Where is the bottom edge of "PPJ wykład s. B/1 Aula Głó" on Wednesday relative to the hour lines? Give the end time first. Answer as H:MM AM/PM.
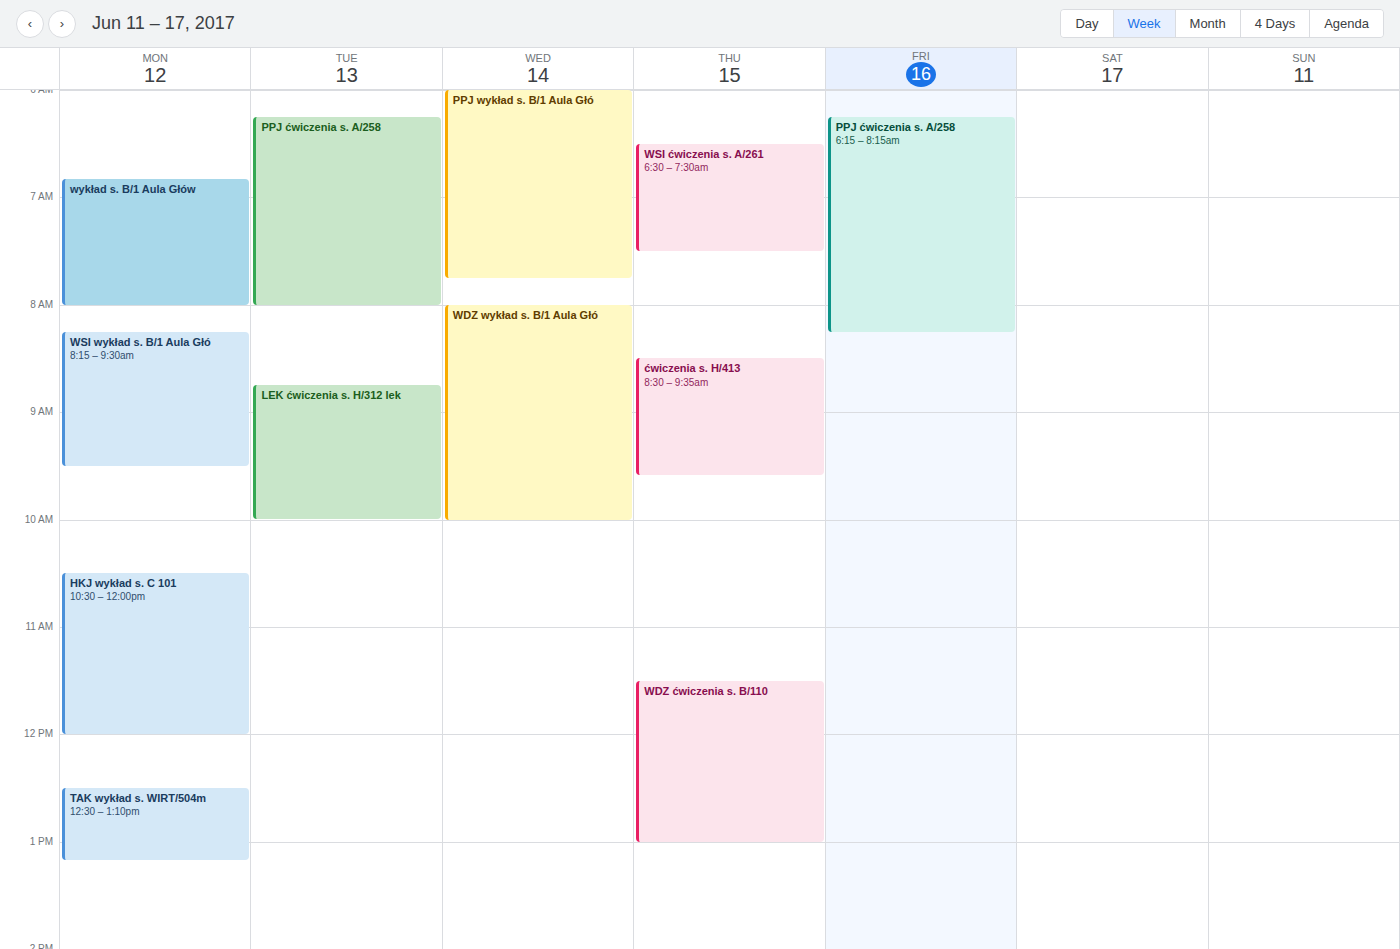
7:45 AM -- neither: three quarters of the way from the 7 AM line to the 8 AM line.